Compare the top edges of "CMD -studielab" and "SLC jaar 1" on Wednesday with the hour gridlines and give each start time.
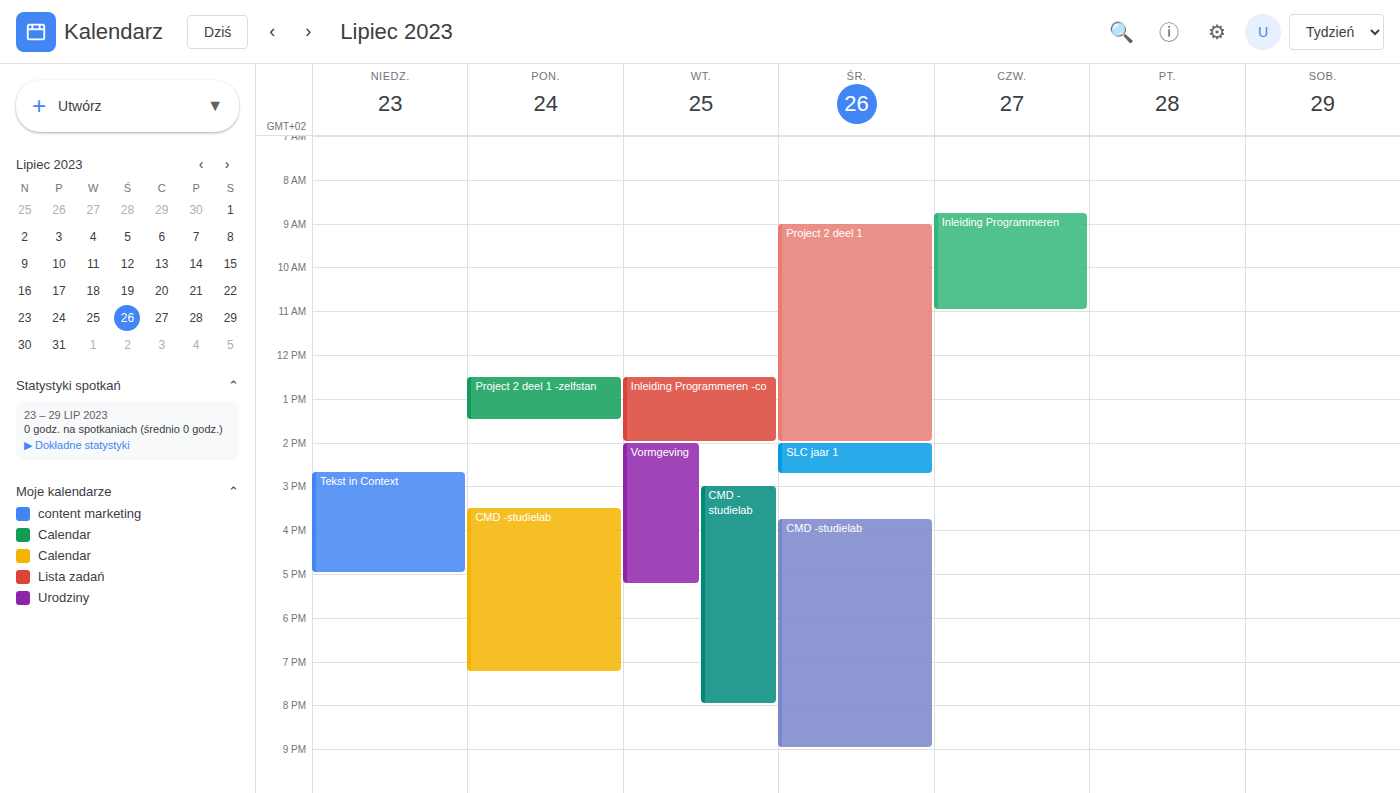
"CMD -studielab": 3:45 PM, neither: three quarters of the way from the 3 PM line to the 4 PM line. "SLC jaar 1": 2:00 PM, exactly on the 2 PM line.